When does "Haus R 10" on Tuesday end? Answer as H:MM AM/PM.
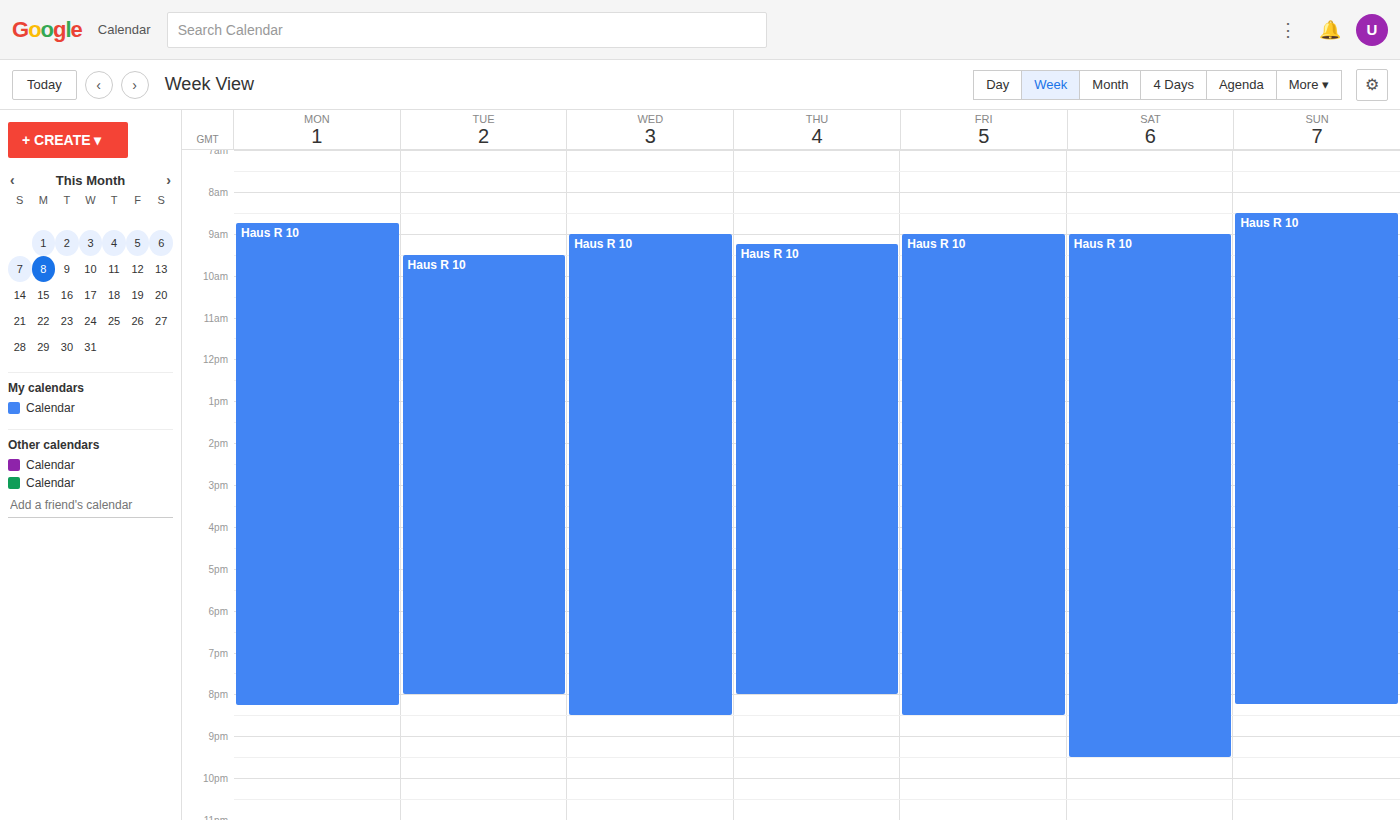
8:00 PM